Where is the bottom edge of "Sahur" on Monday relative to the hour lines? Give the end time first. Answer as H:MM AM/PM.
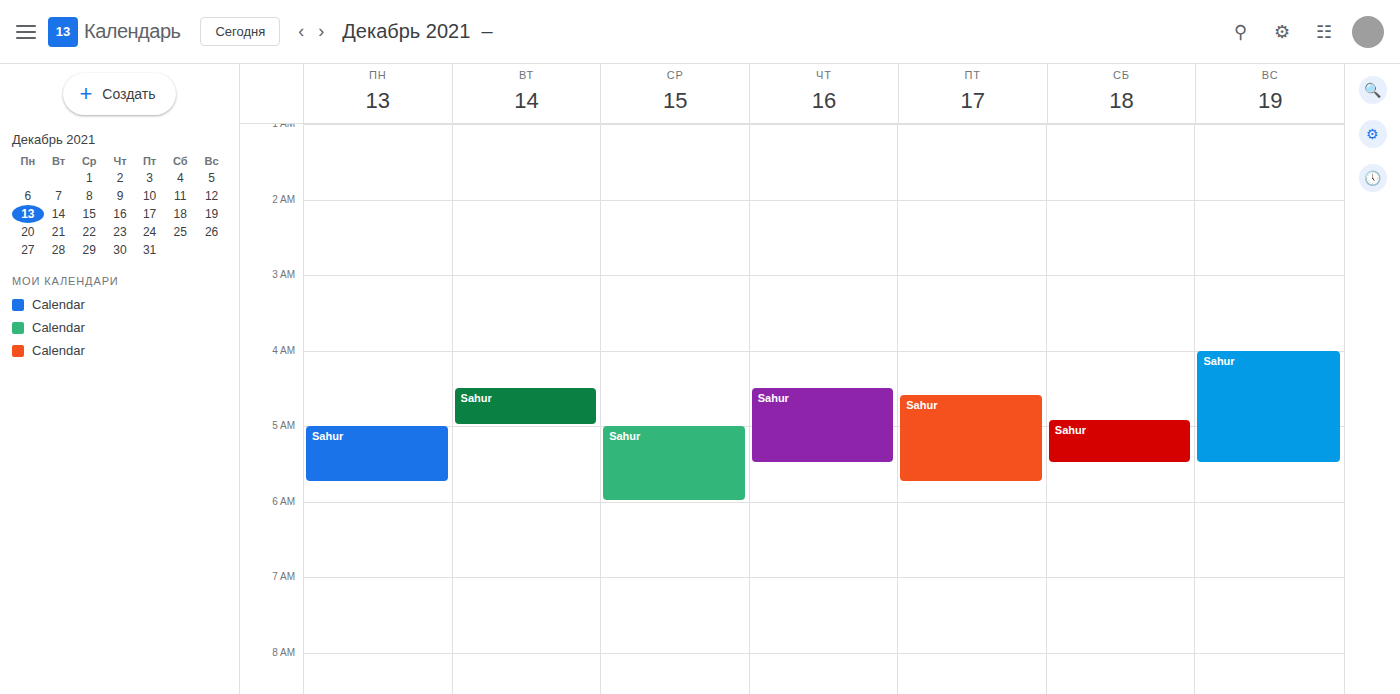
5:45 AM -- neither: three quarters of the way from the 5 AM line to the 6 AM line.